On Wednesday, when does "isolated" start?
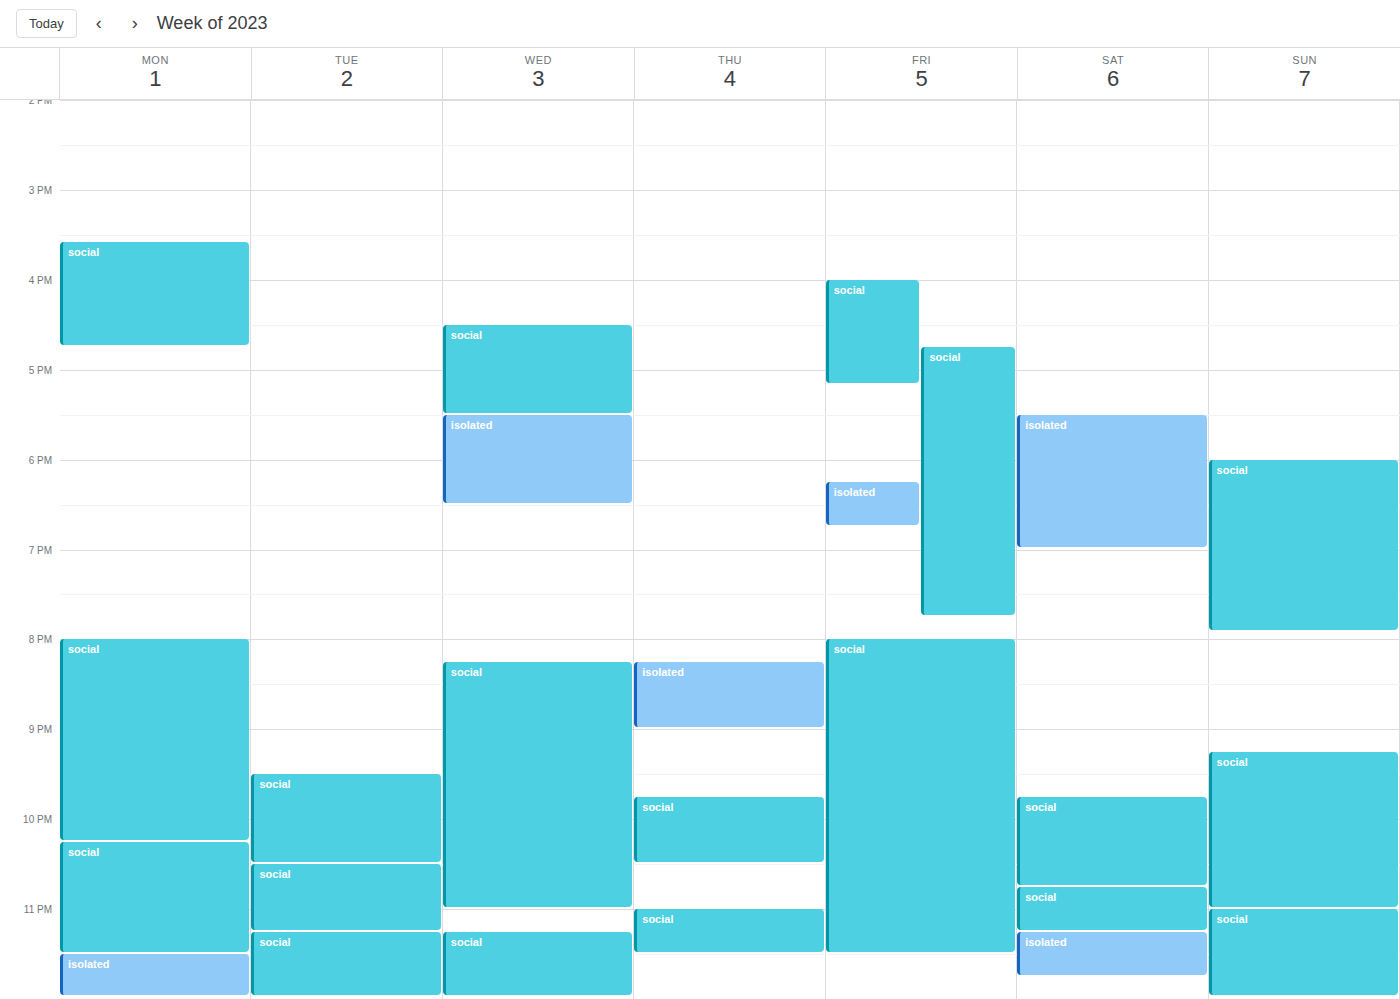
5:30 PM